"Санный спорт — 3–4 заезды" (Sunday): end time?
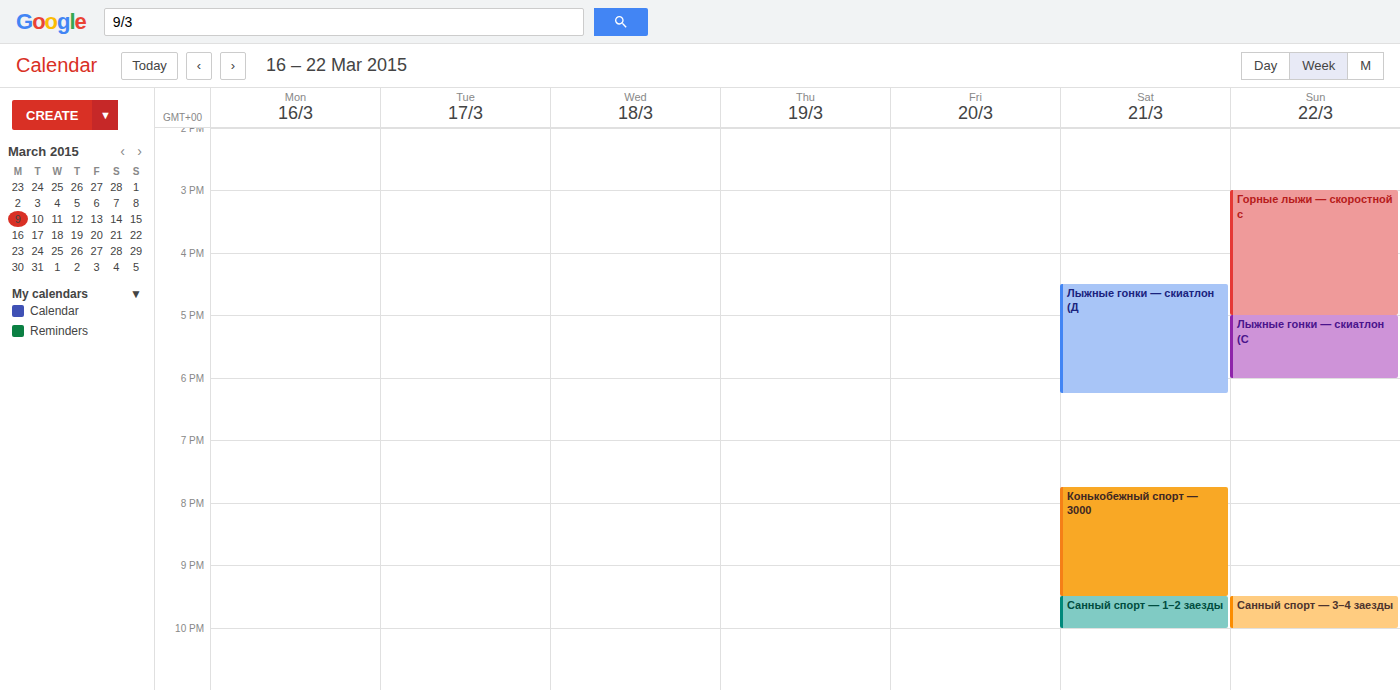
10:00 PM